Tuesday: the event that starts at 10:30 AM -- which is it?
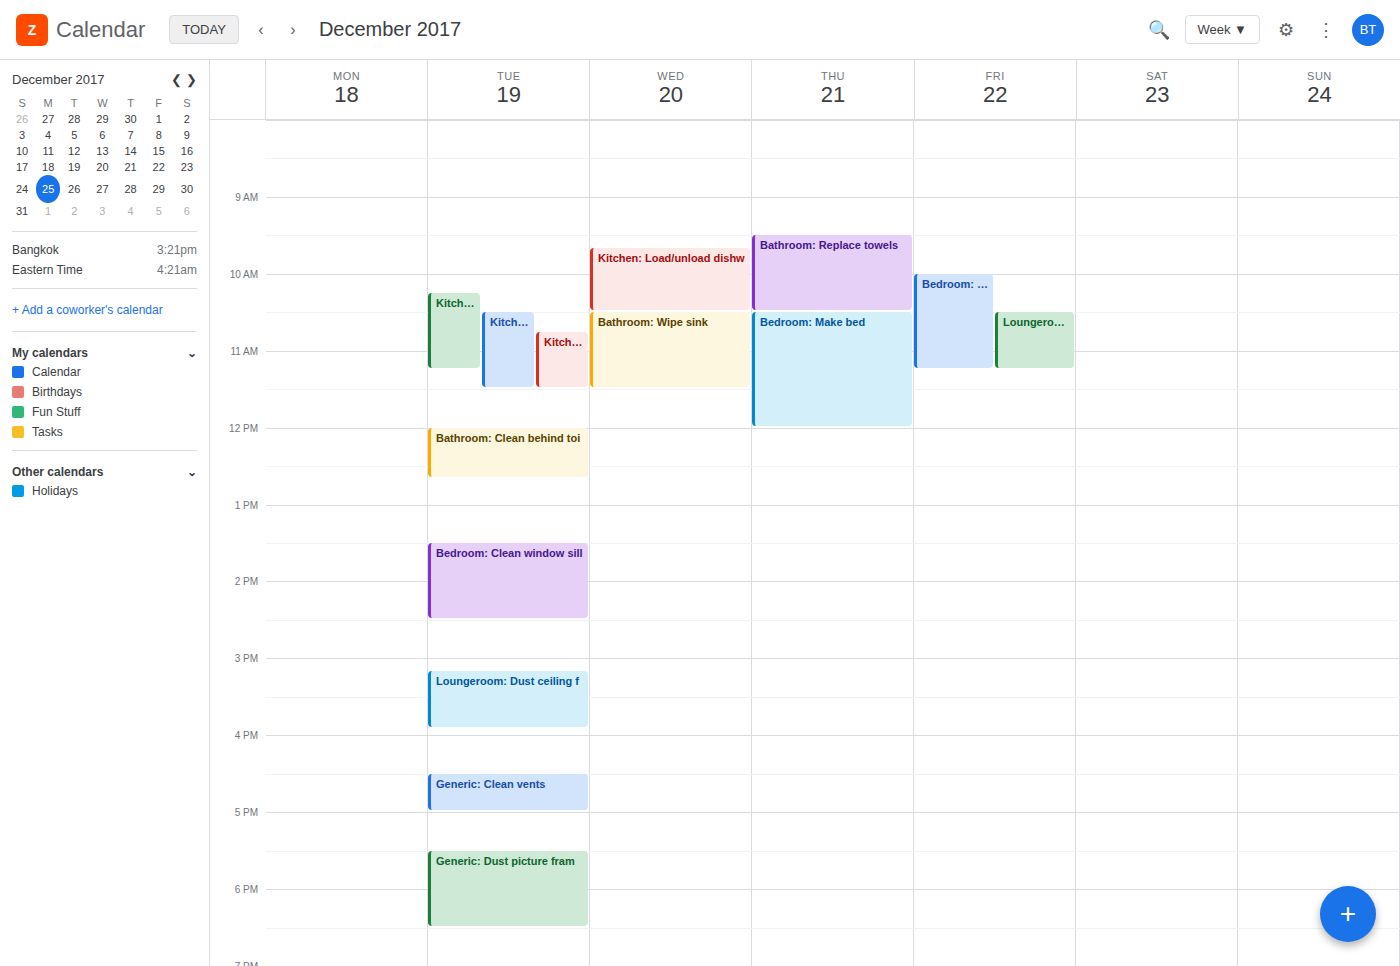
"Kitchen: Clean fridge shel"